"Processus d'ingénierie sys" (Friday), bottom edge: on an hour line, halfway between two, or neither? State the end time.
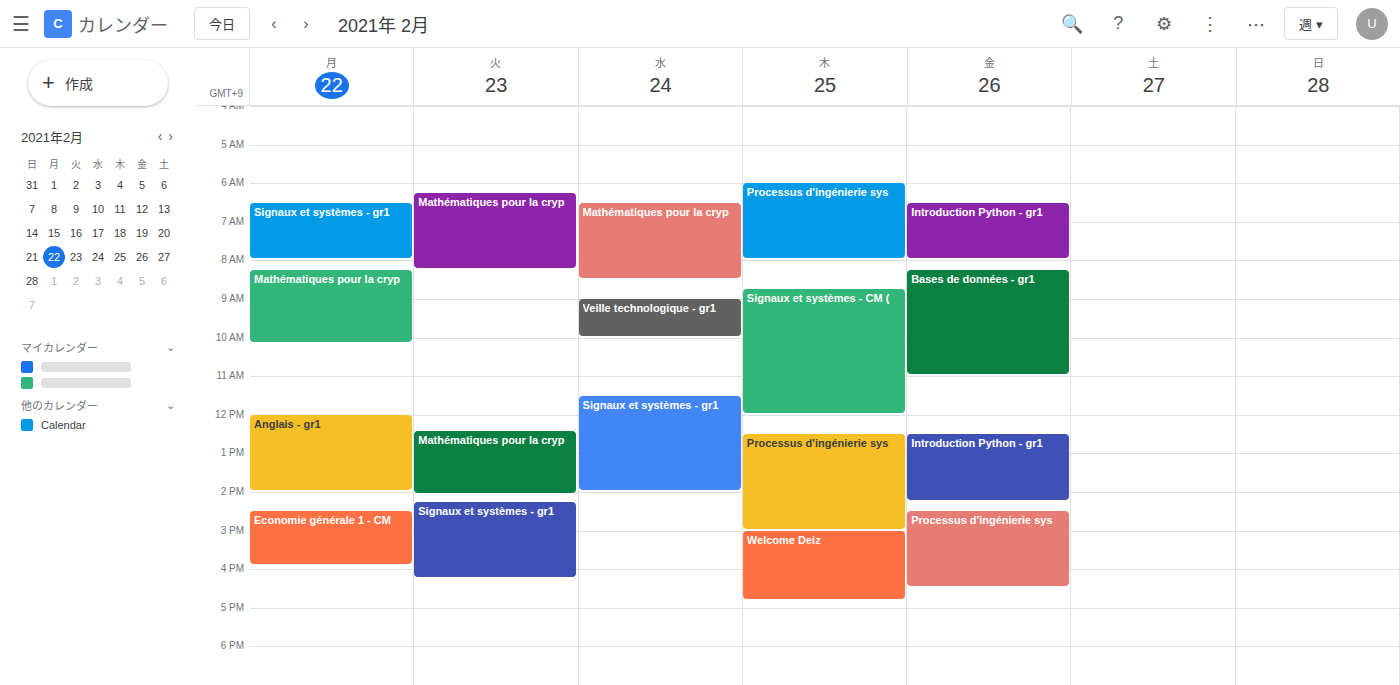
4:30 PM -- halfway between the 4 PM and 5 PM lines.